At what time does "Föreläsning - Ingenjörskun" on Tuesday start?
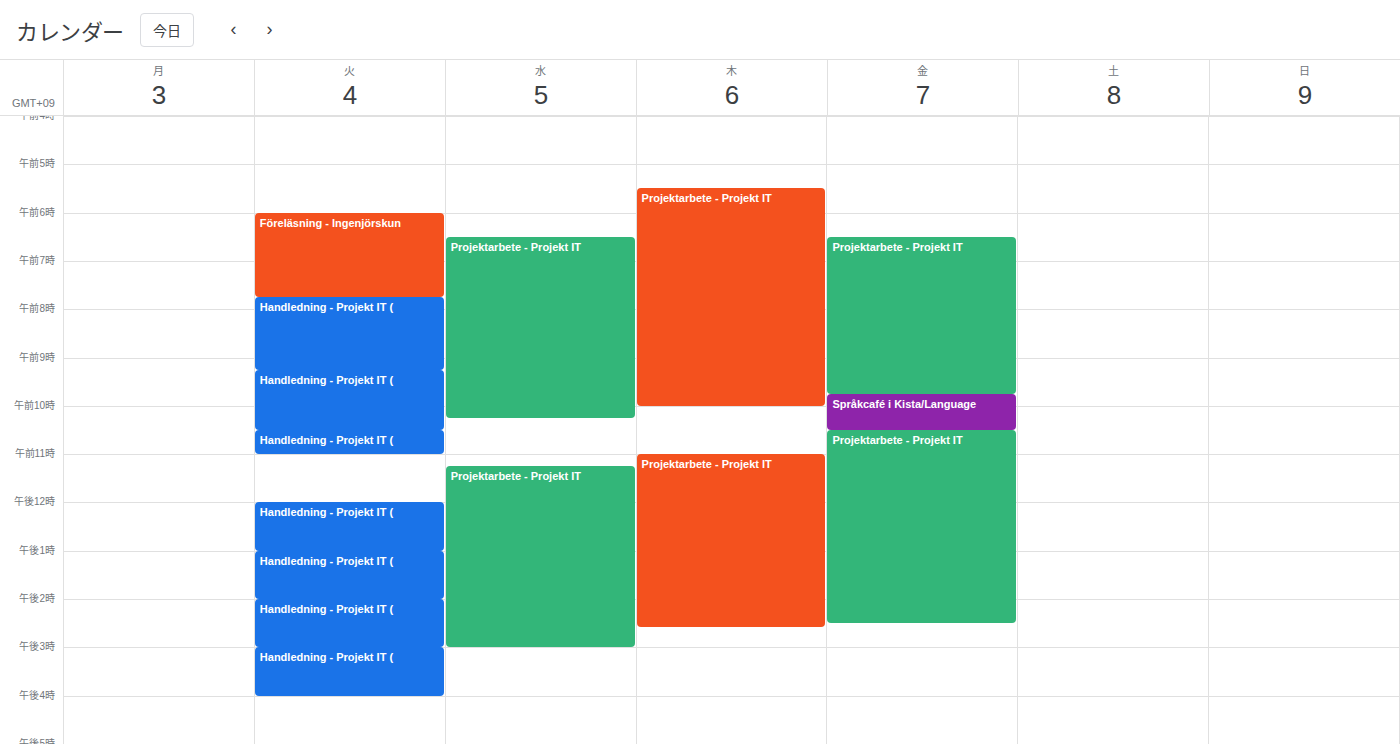
06:00